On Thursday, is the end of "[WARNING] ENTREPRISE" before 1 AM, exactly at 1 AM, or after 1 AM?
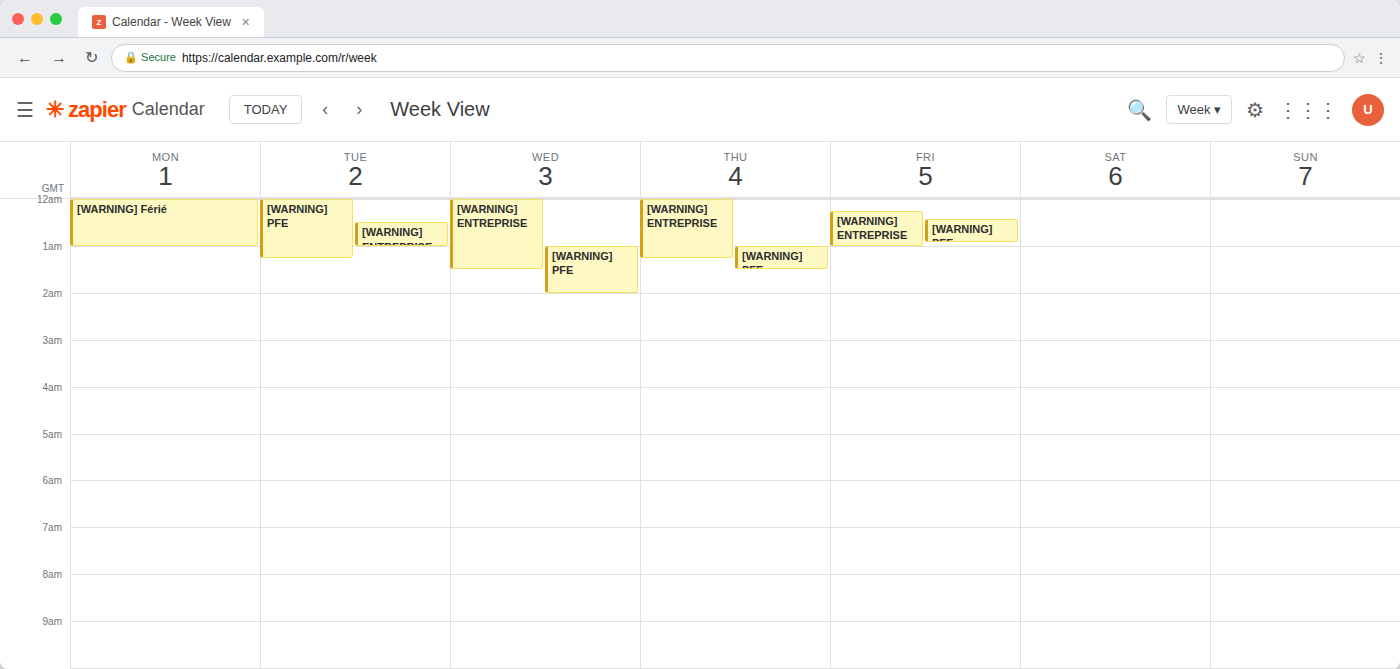
1:15 AM -- after 1 AM, 15 minutes below the 1 AM line.